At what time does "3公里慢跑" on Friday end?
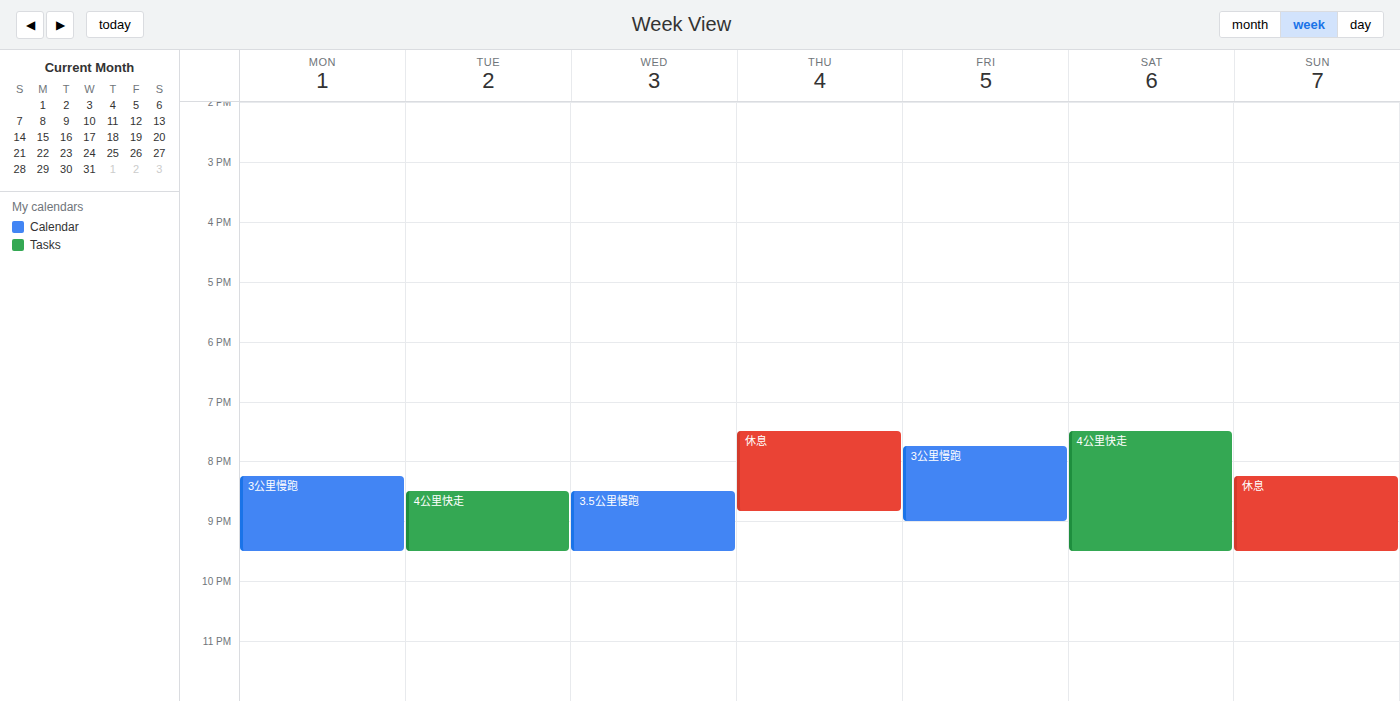
9:00 PM